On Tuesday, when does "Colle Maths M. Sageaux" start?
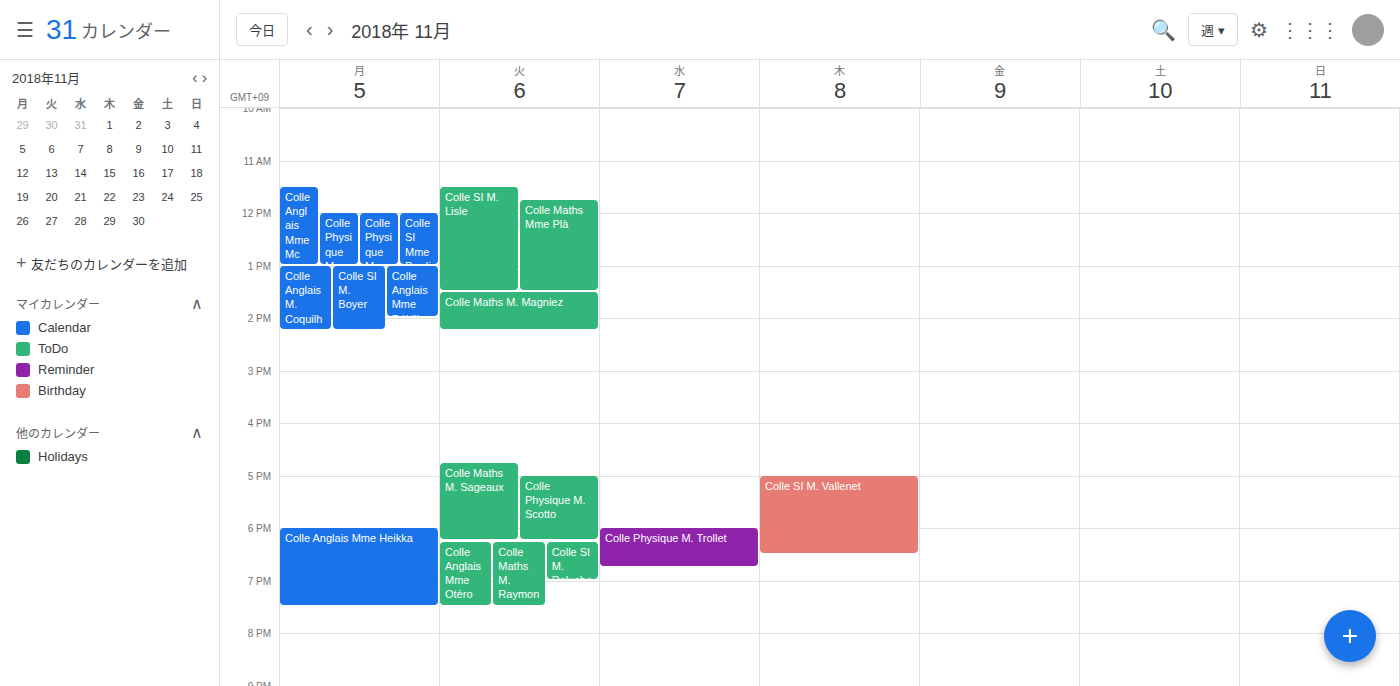
4:45 PM